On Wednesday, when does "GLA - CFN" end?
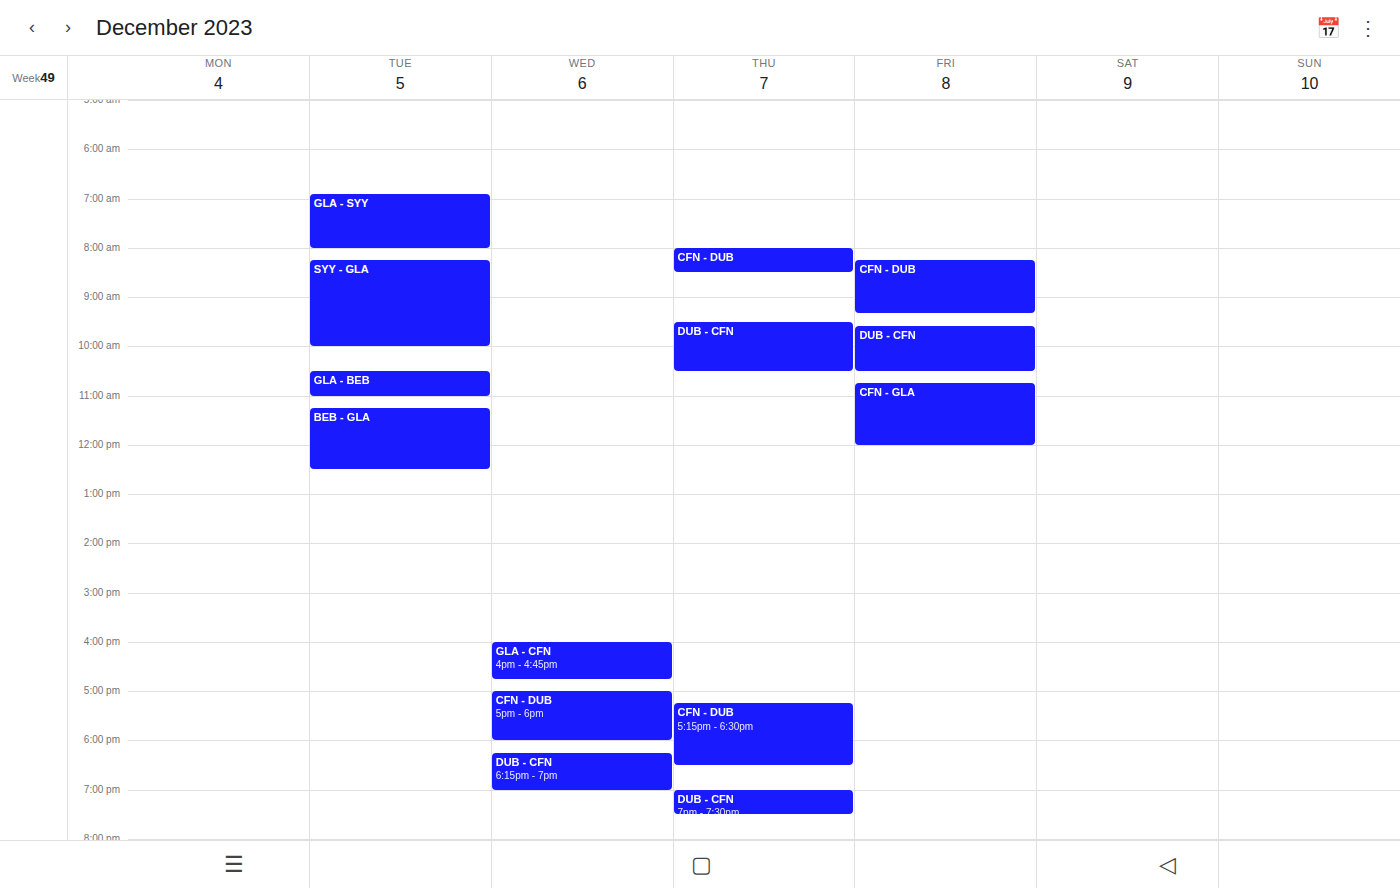
4:45 PM